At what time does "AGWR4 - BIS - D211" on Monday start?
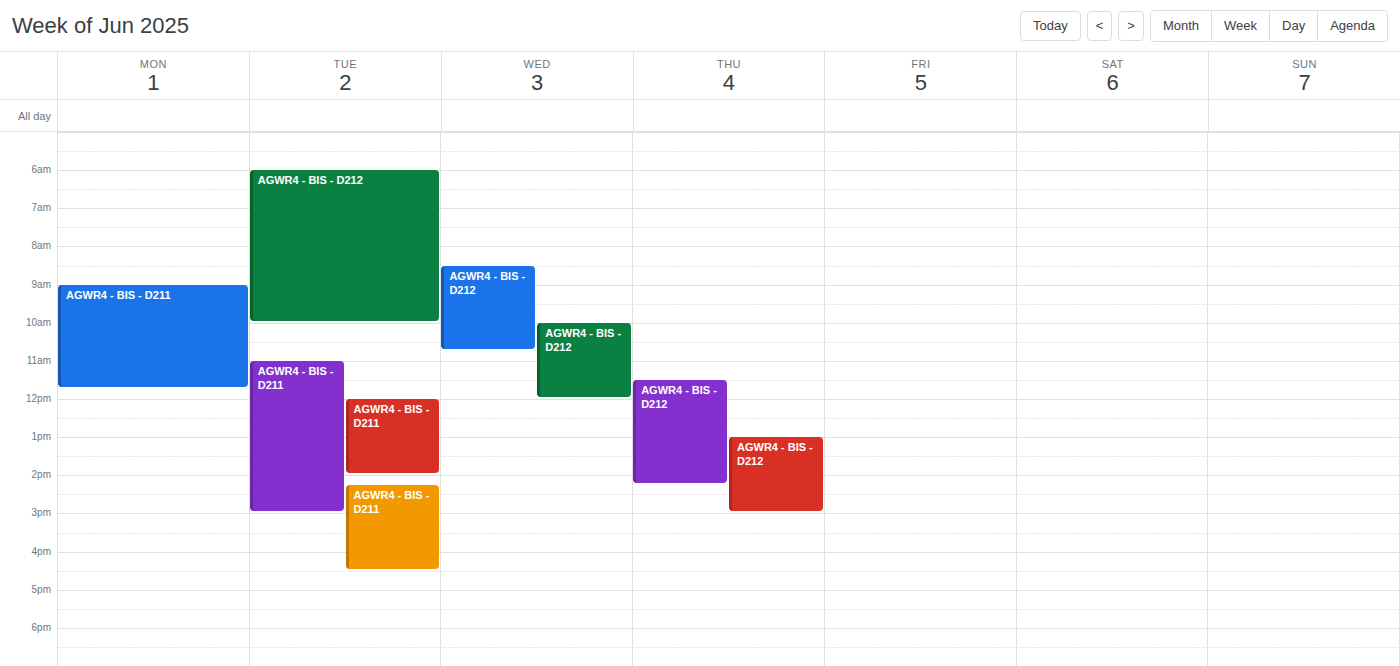
09:00